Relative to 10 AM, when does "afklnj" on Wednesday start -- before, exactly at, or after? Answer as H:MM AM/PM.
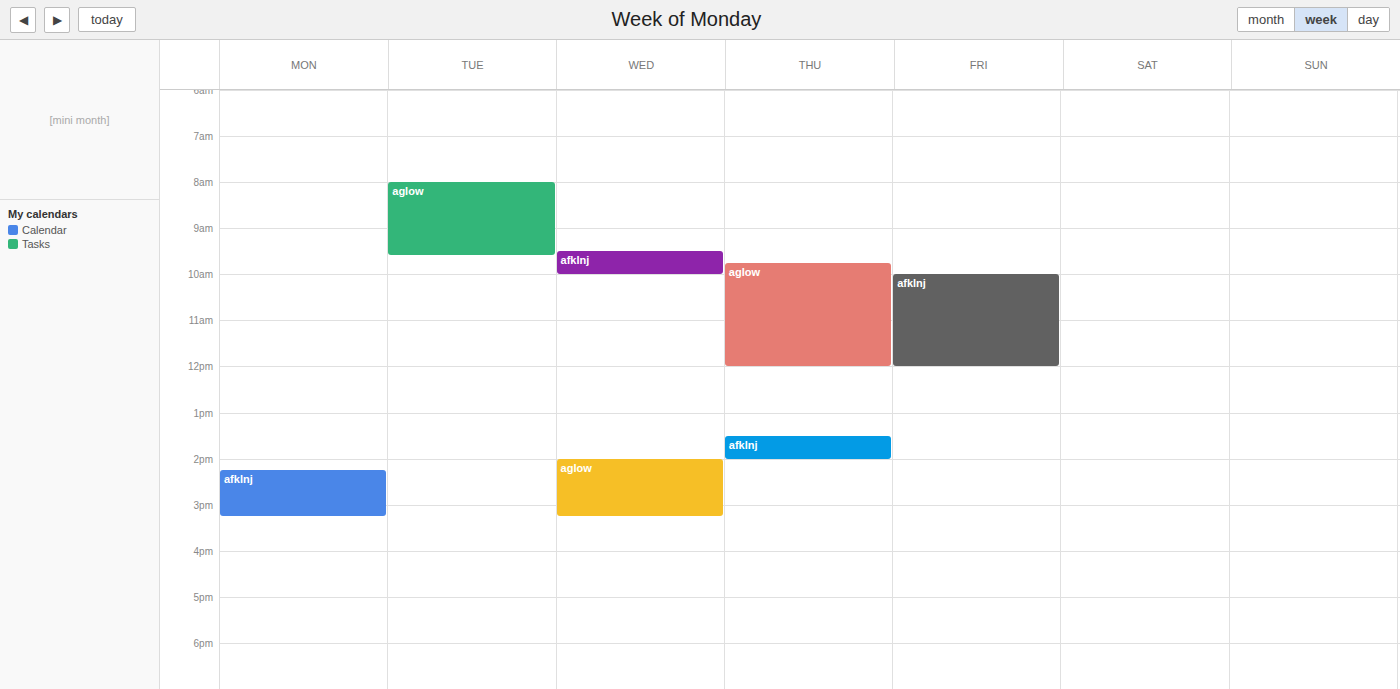
9:30 AM -- before 10 AM, 30 minutes above the 10 AM line.